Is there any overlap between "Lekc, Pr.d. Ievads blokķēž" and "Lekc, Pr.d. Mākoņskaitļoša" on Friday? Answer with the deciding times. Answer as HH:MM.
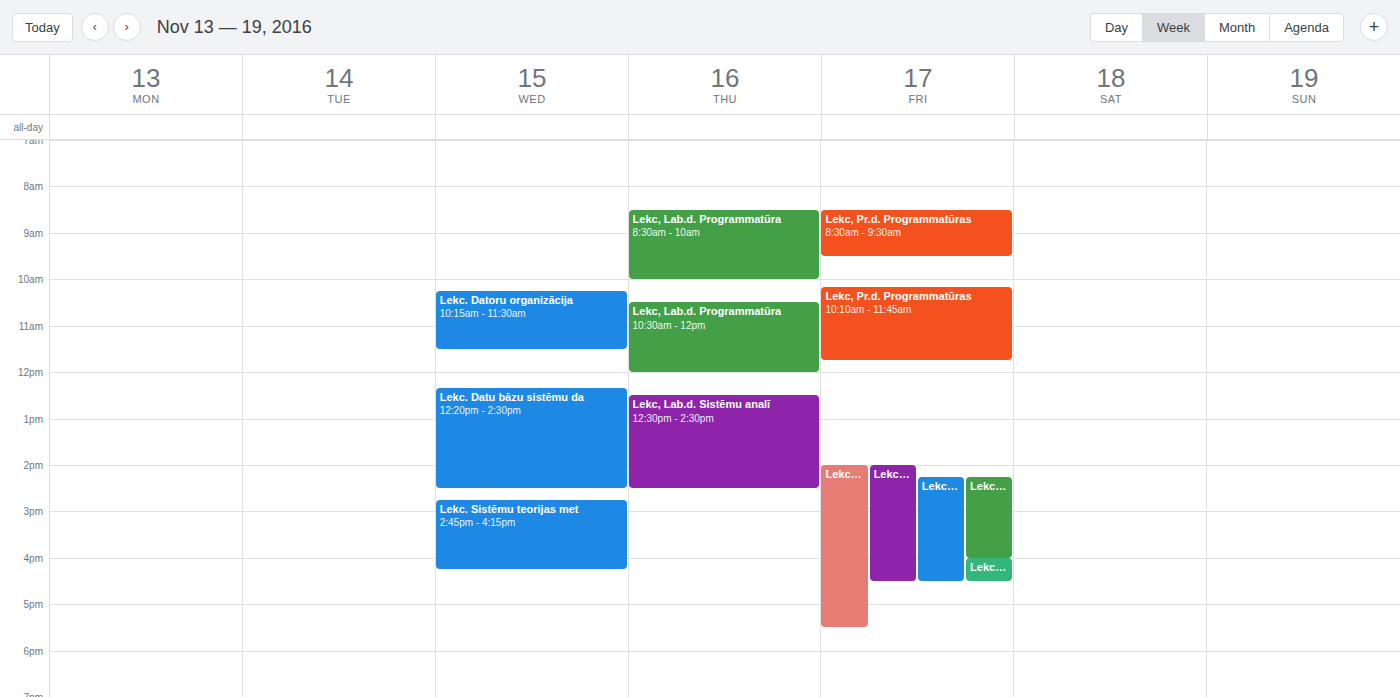
"Lekc, Pr.d. Ievads blokķēž" runs 14:15 to 16:00, inside "Lekc, Pr.d. Mākoņskaitļoša" -- they overlap.